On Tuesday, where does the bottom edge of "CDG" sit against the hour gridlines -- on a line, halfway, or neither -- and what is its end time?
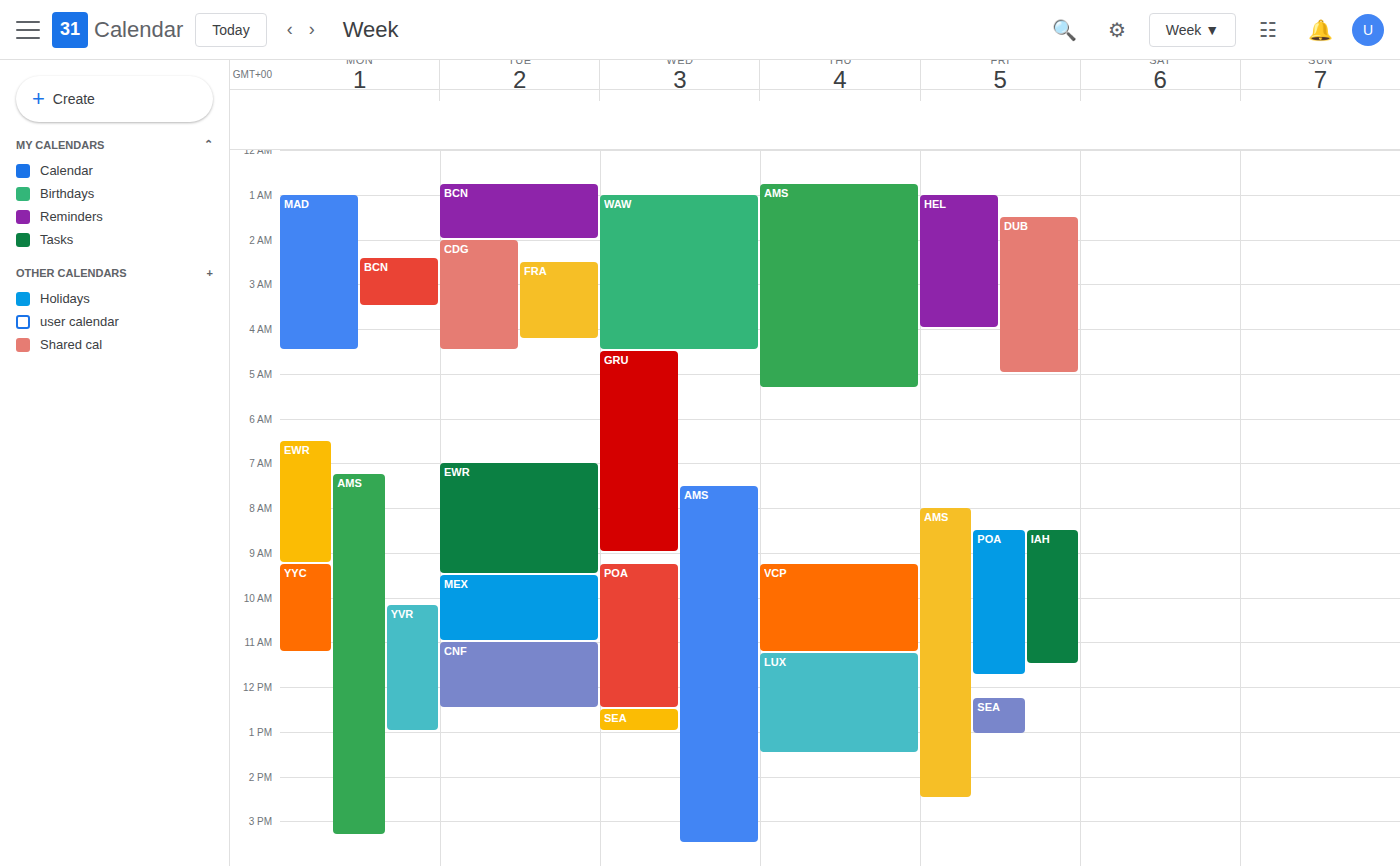
04:30 -- halfway between the 04:00 and 05:00 lines.